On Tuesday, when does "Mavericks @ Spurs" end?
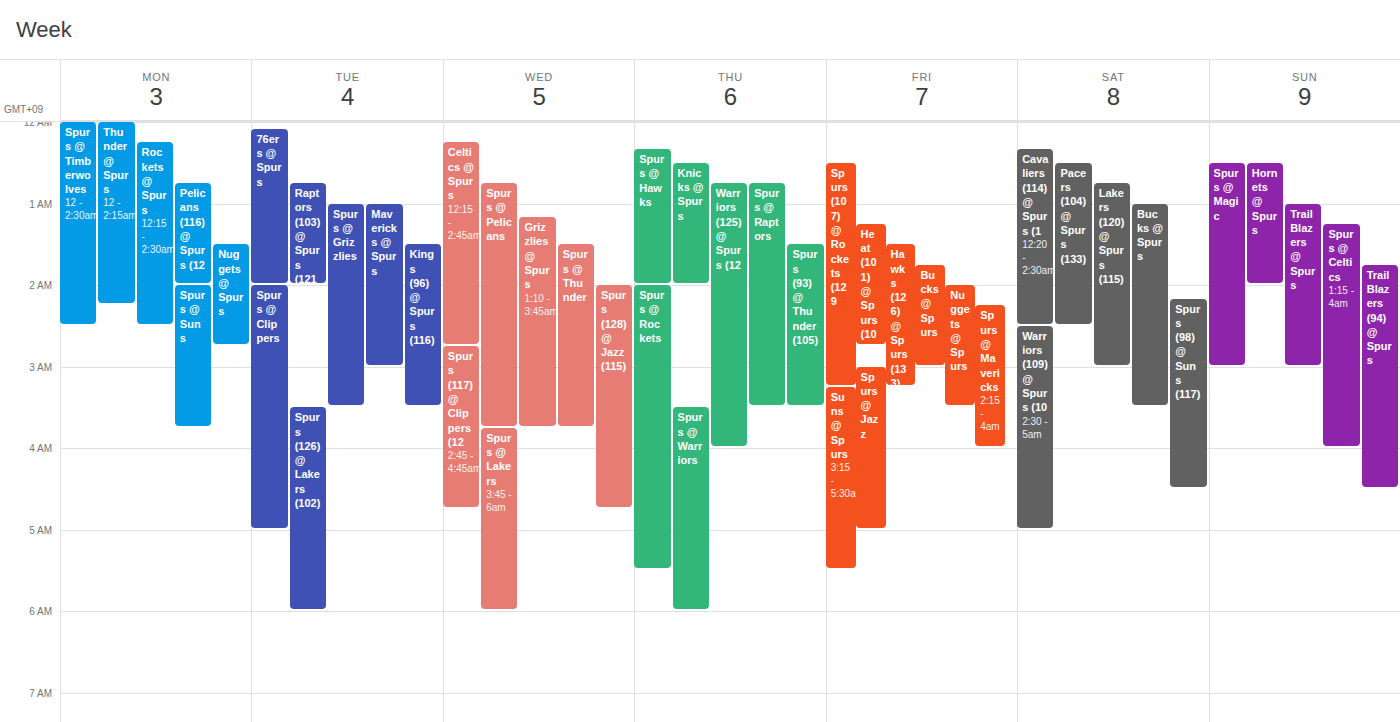
3:00 AM